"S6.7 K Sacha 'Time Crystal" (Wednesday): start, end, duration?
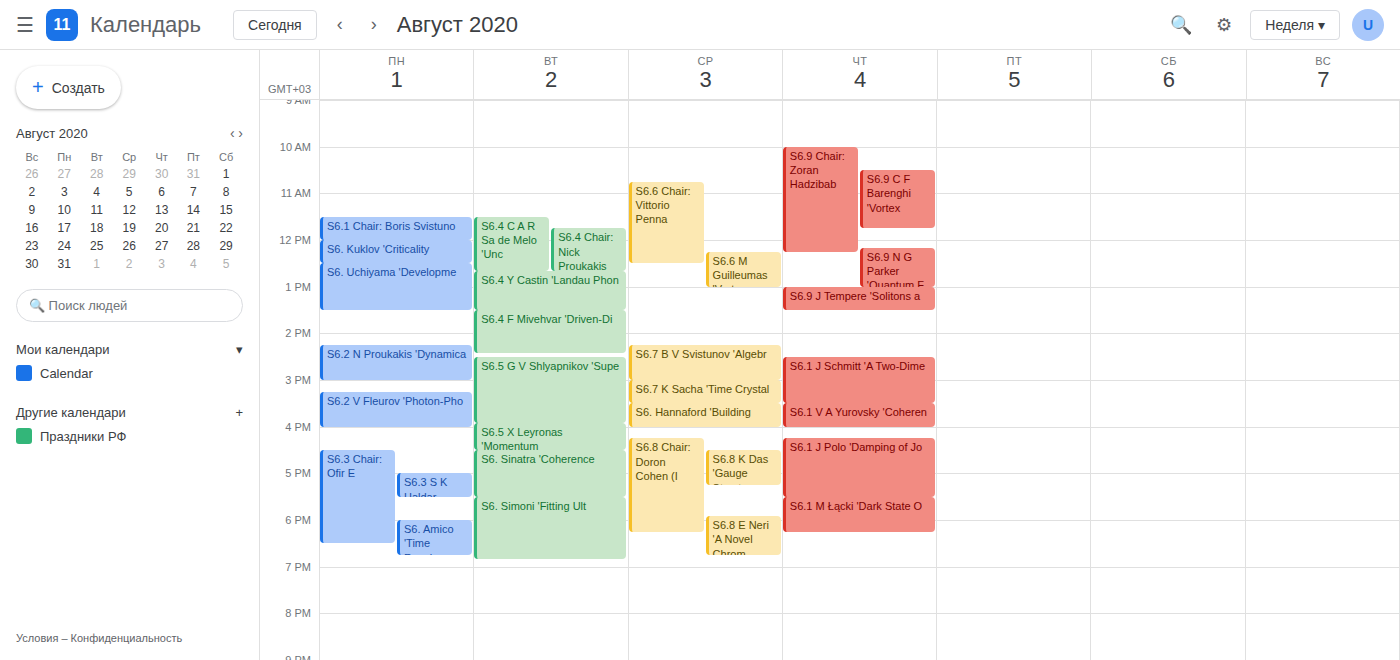
15:00 to 15:30, 30 minutes